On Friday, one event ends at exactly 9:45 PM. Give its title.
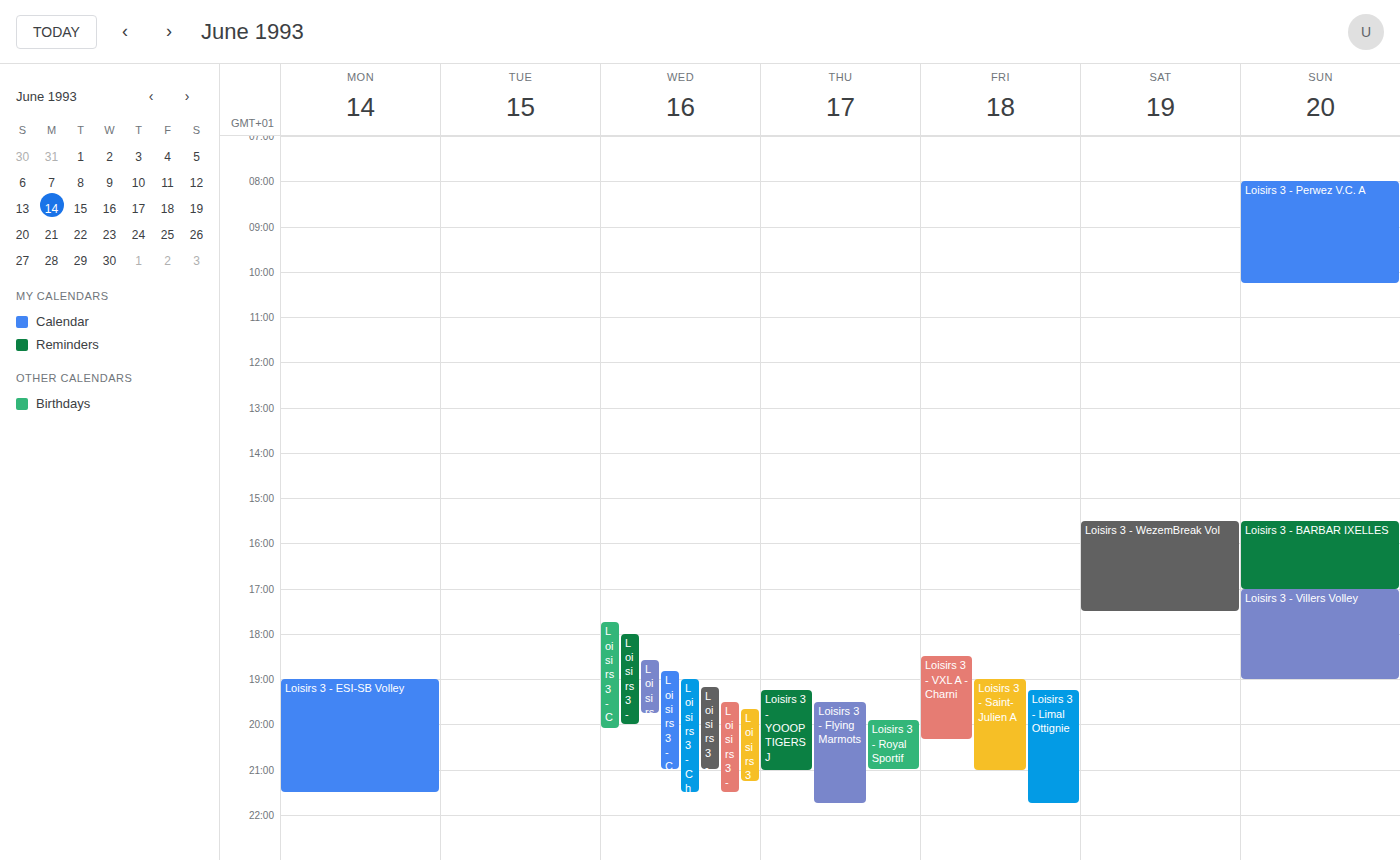
"Loisirs 3 - Limal Ottignie"